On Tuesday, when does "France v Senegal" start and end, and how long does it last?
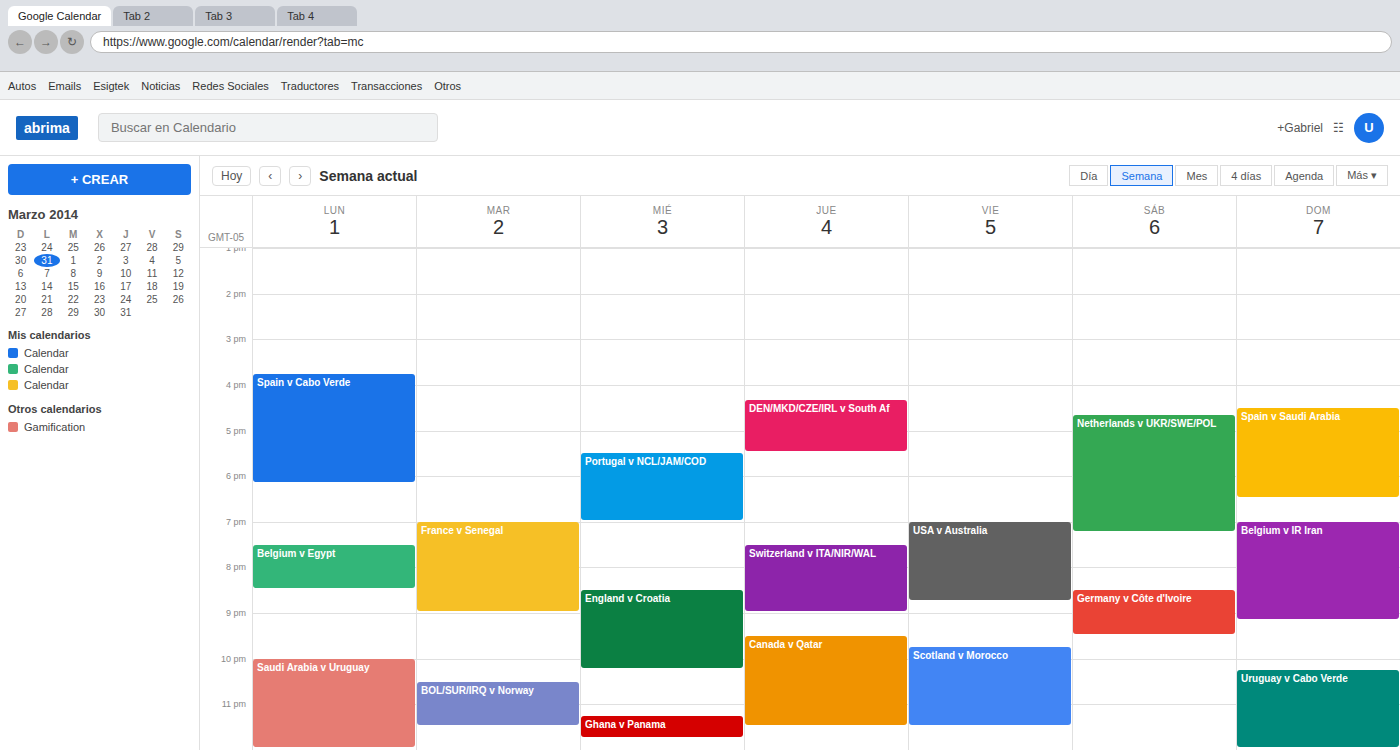
7:00 PM to 9:00 PM, 2 hours